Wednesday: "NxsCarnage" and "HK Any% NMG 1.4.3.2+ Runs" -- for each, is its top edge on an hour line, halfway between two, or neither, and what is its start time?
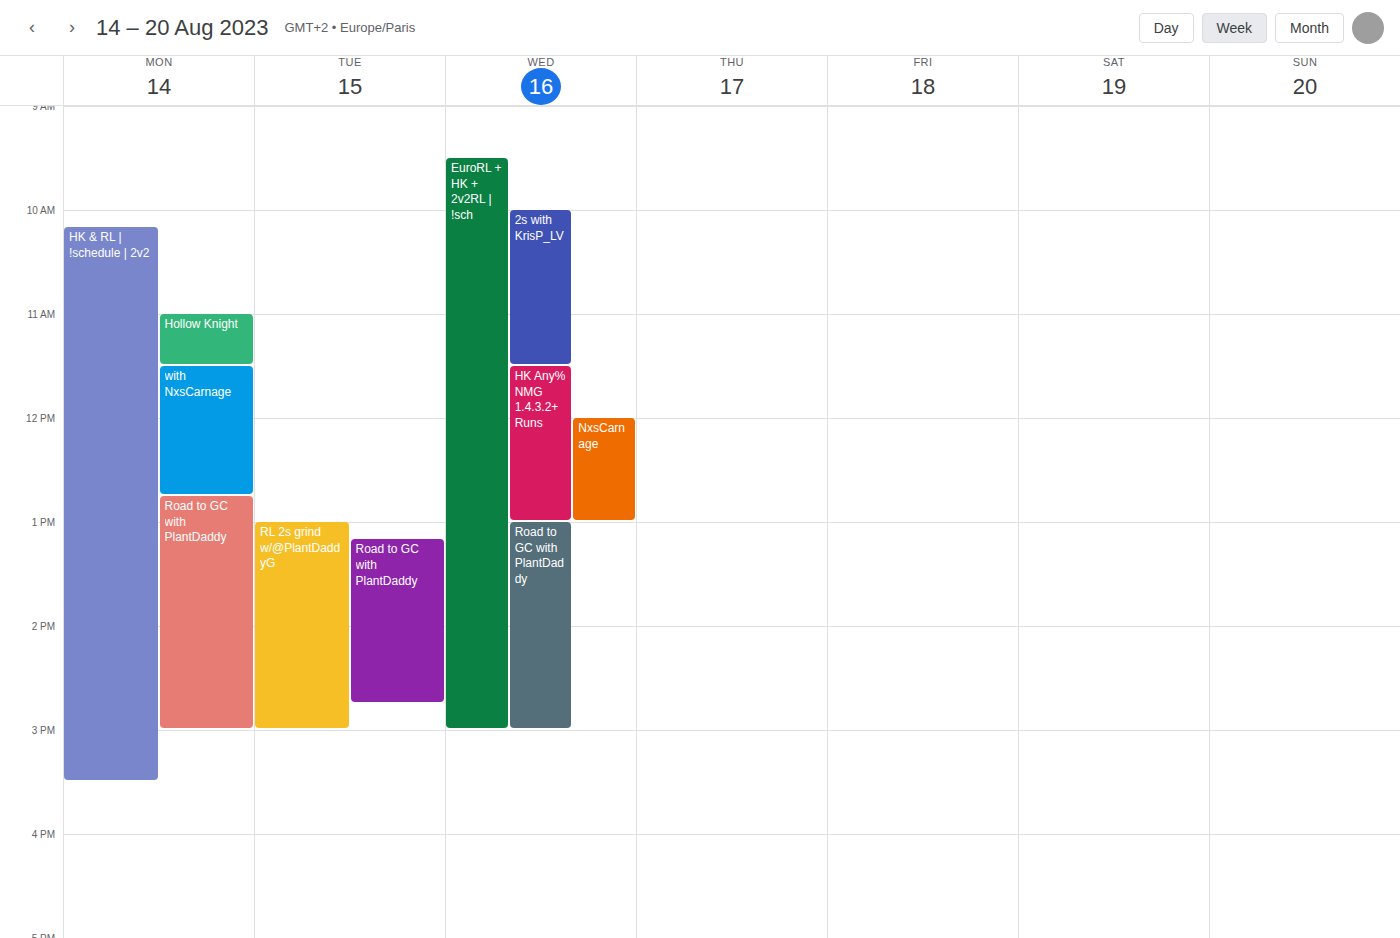
"NxsCarnage": 12:00 PM, exactly on the 12 PM line. "HK Any% NMG 1.4.3.2+ Runs": 11:30 AM, halfway between the 11 AM and 12 PM lines.